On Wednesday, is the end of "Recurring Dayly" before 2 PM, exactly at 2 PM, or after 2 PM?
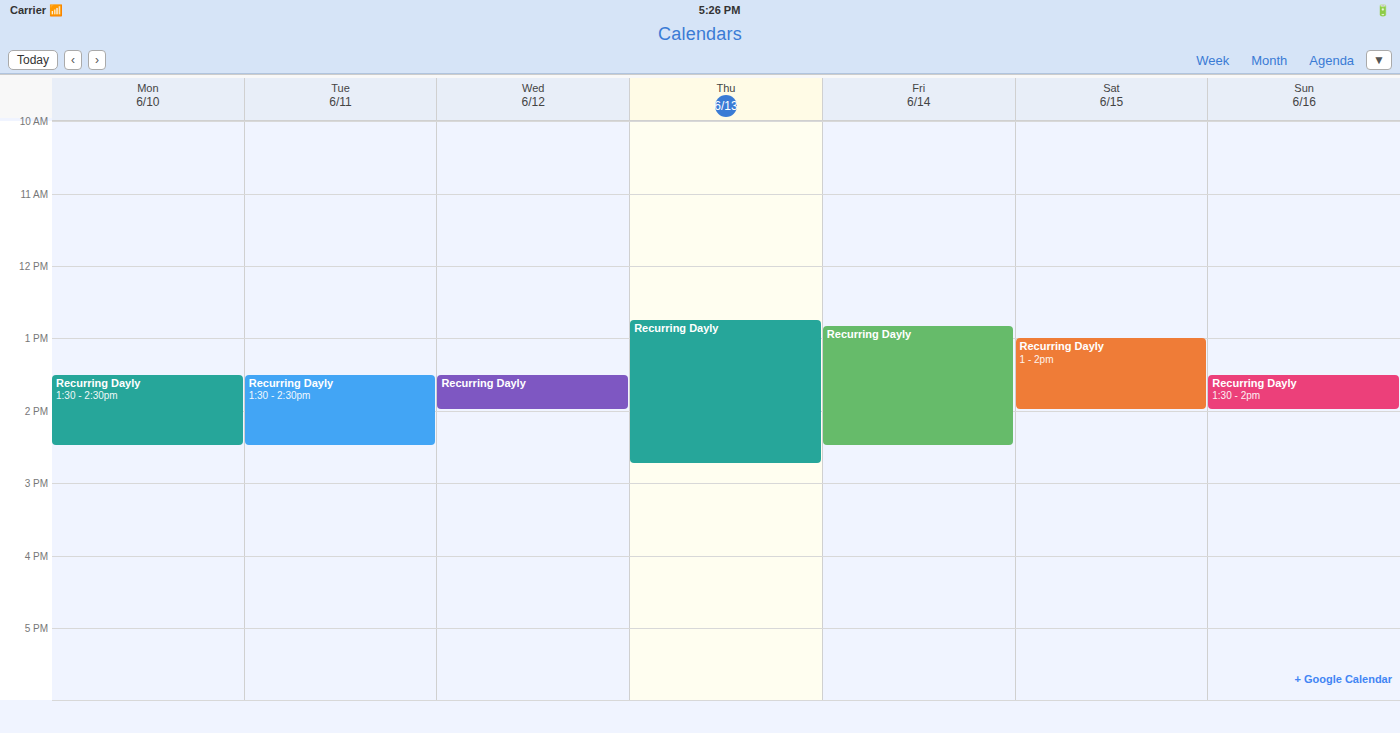
2:00 PM -- exactly at 2 PM, on the 2 PM line.